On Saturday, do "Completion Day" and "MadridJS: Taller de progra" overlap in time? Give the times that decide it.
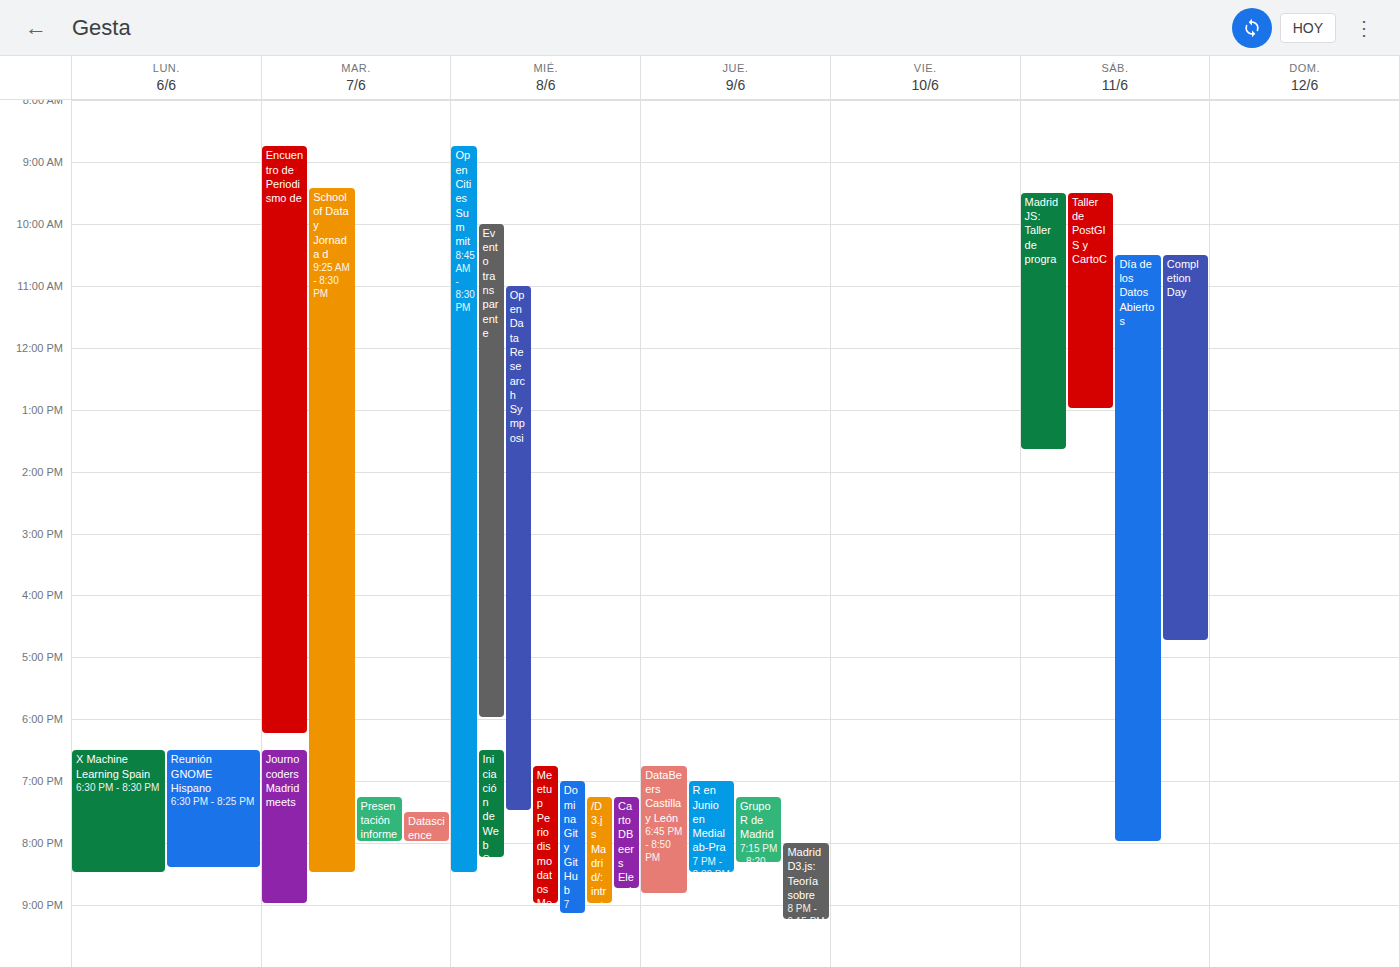
"Completion Day" starts at 10:30 AM, before "MadridJS: Taller de progra" ends at 1:40 PM -- they overlap.